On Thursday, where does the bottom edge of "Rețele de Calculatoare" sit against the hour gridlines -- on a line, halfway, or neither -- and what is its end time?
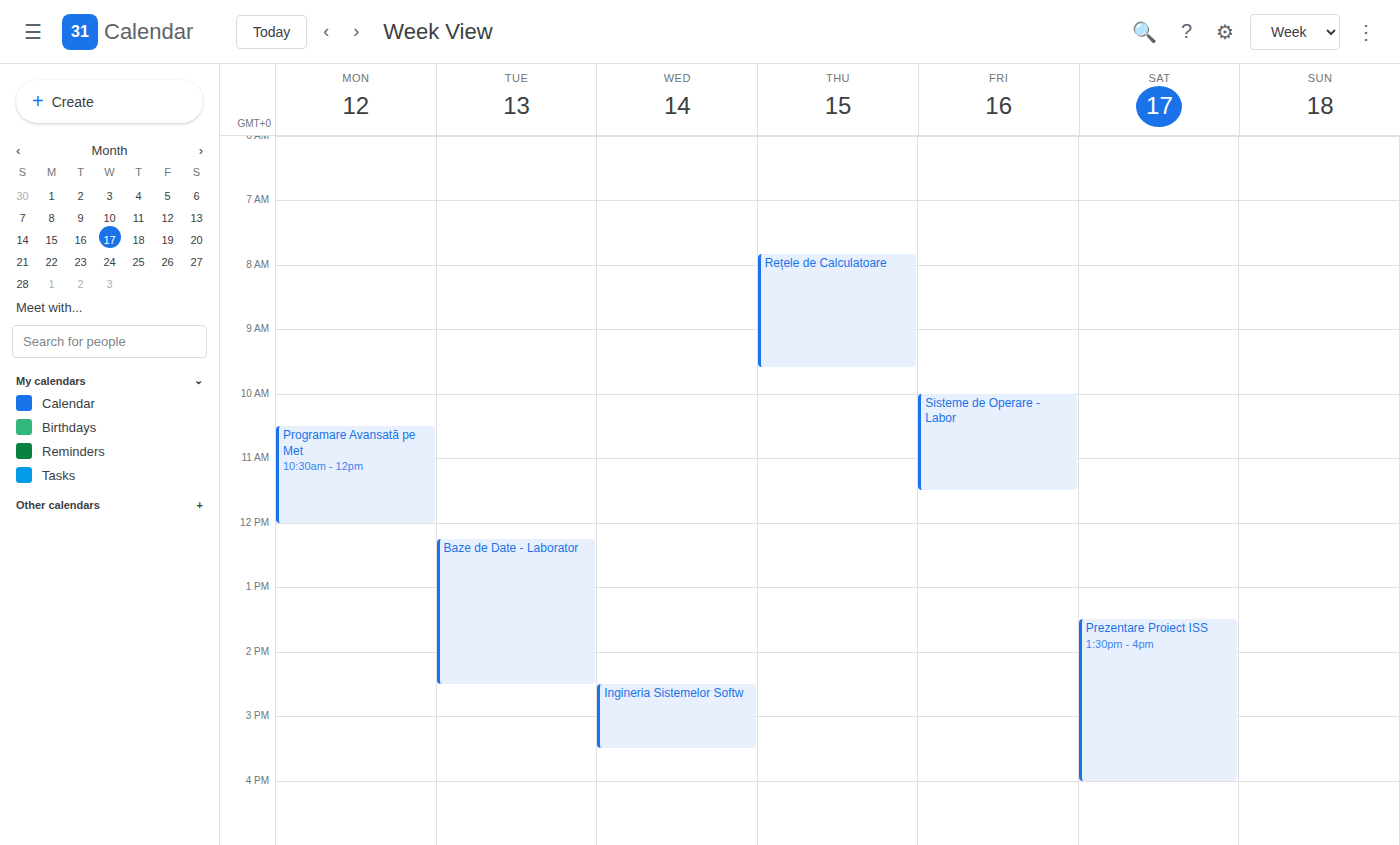
9:35 AM -- neither: 35 minutes below the 9 AM line and 25 minutes above the 10 AM line.